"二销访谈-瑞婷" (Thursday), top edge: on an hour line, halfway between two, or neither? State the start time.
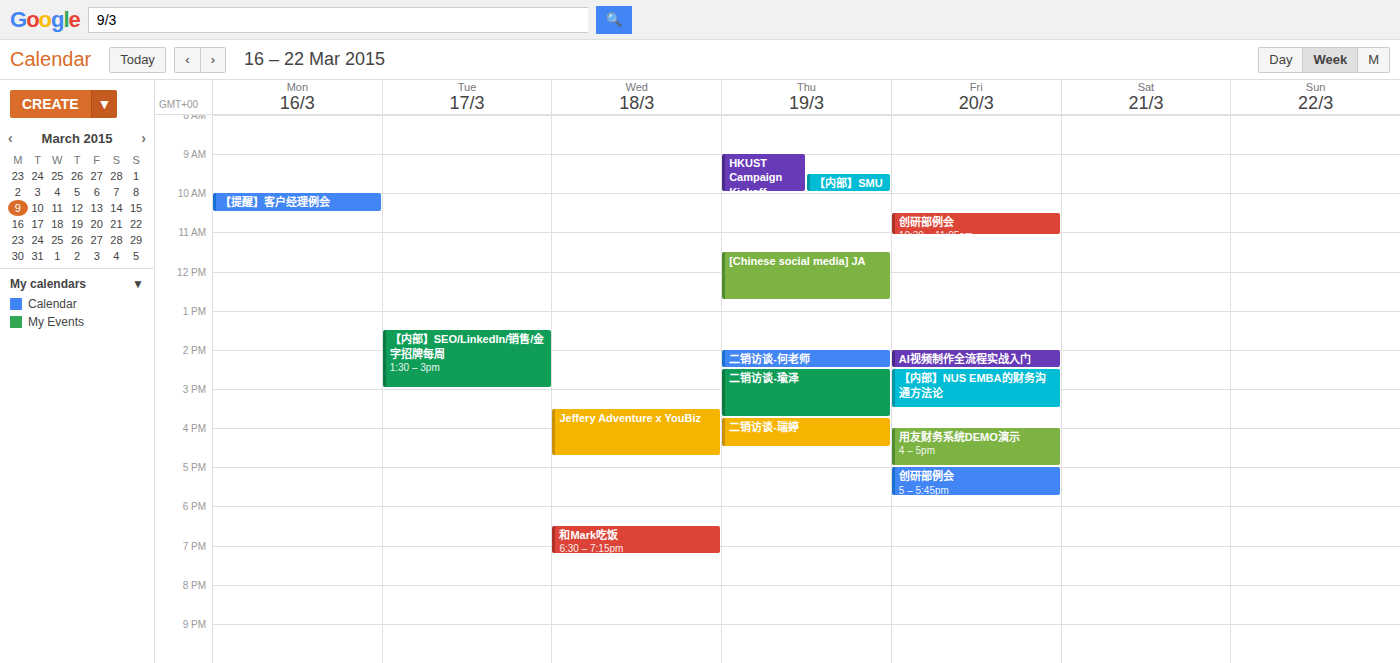
3:45 PM -- neither: three quarters of the way from the 3 PM line to the 4 PM line.